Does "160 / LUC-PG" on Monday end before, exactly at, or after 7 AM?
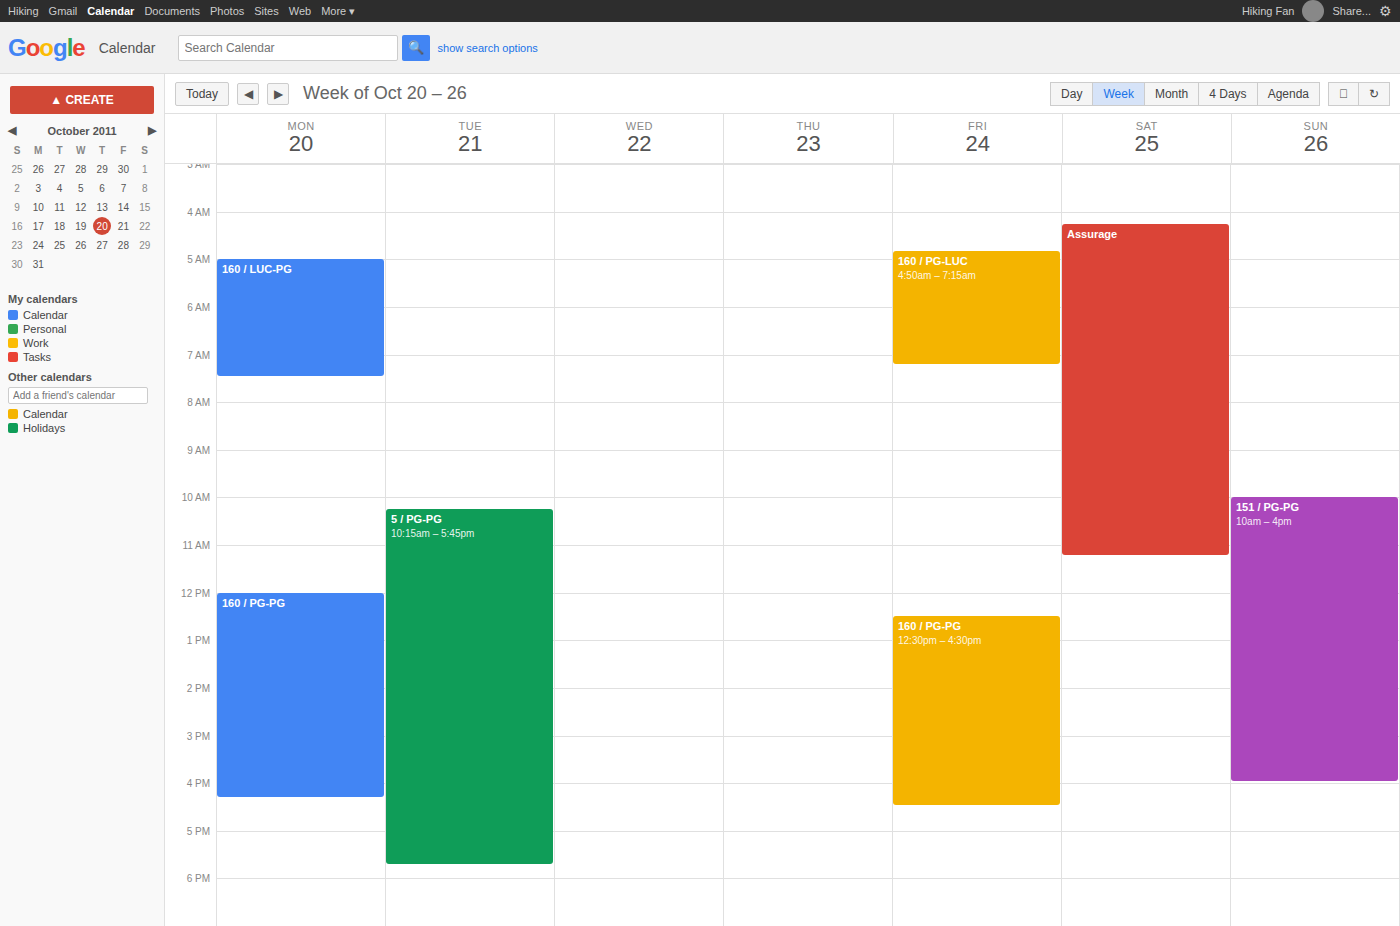
7:30 AM -- after 7 AM, 30 minutes below the 7 AM line.